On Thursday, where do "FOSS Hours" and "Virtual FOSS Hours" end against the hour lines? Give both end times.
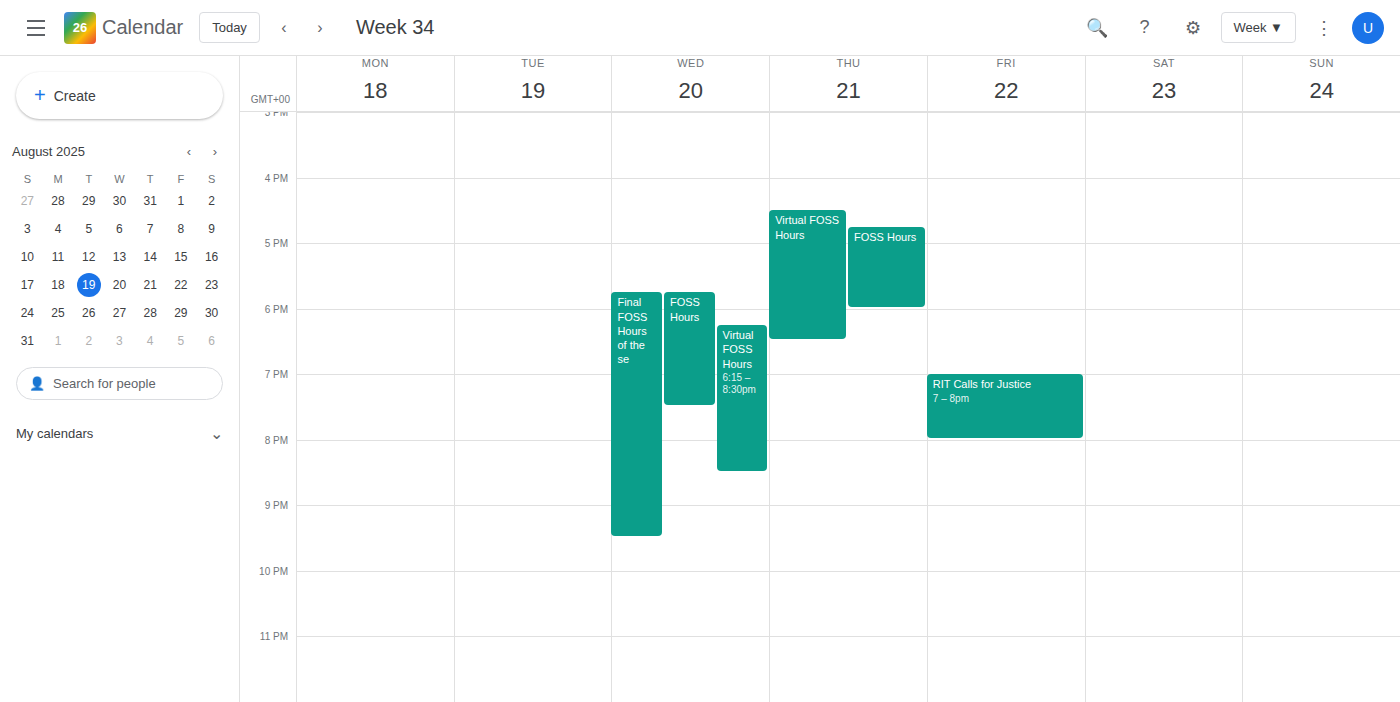
"FOSS Hours": 6:00 PM, exactly on the 6 PM line. "Virtual FOSS Hours": 6:30 PM, halfway between the 6 PM and 7 PM lines.